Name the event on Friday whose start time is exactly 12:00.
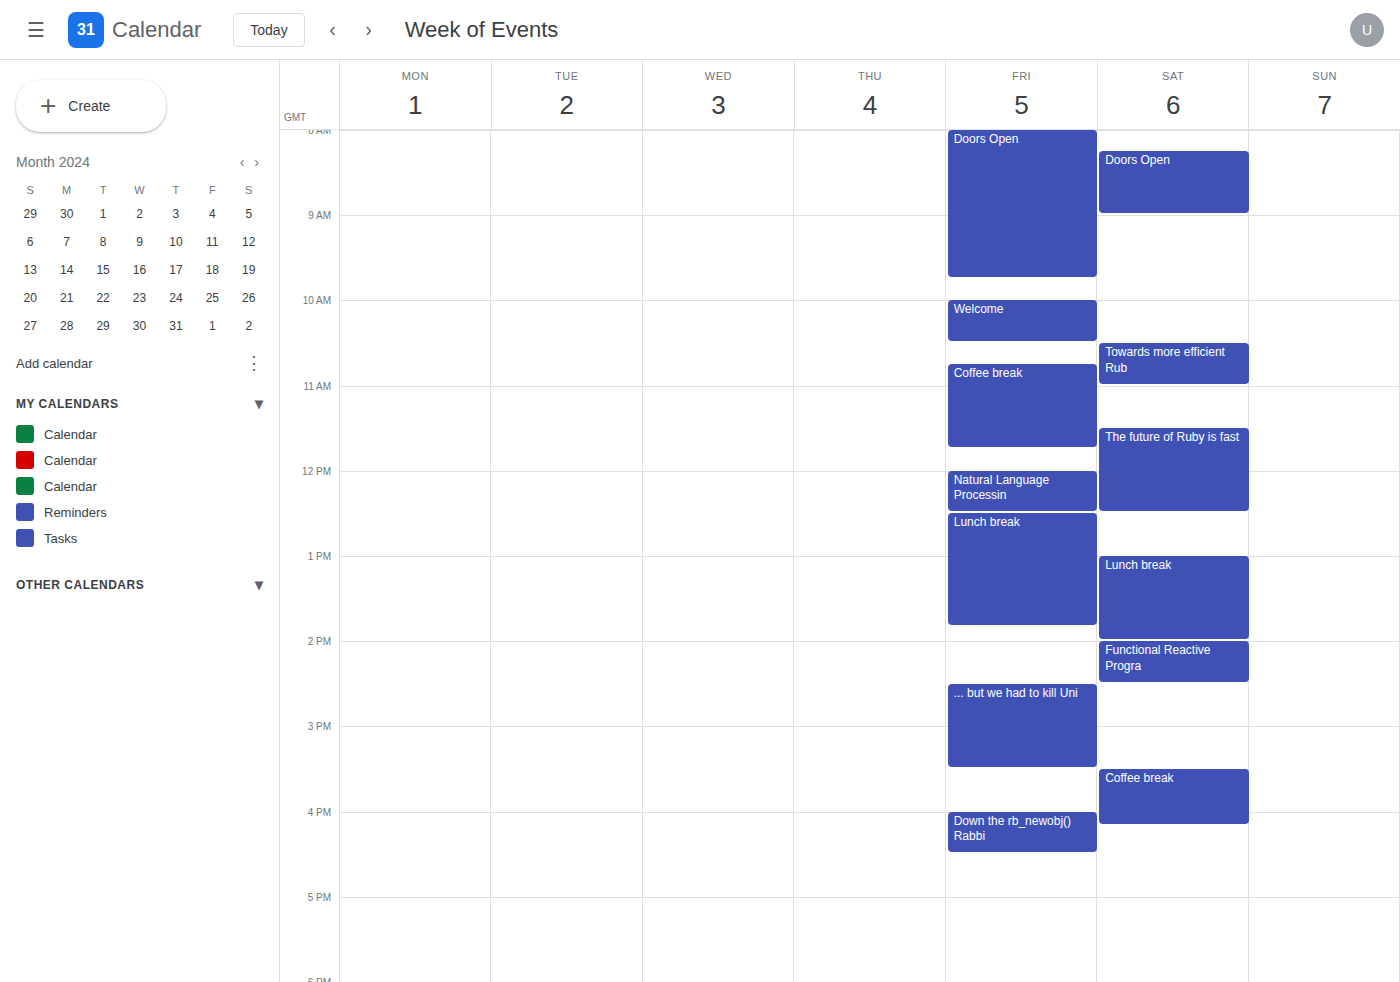
"Natural Language Processin"